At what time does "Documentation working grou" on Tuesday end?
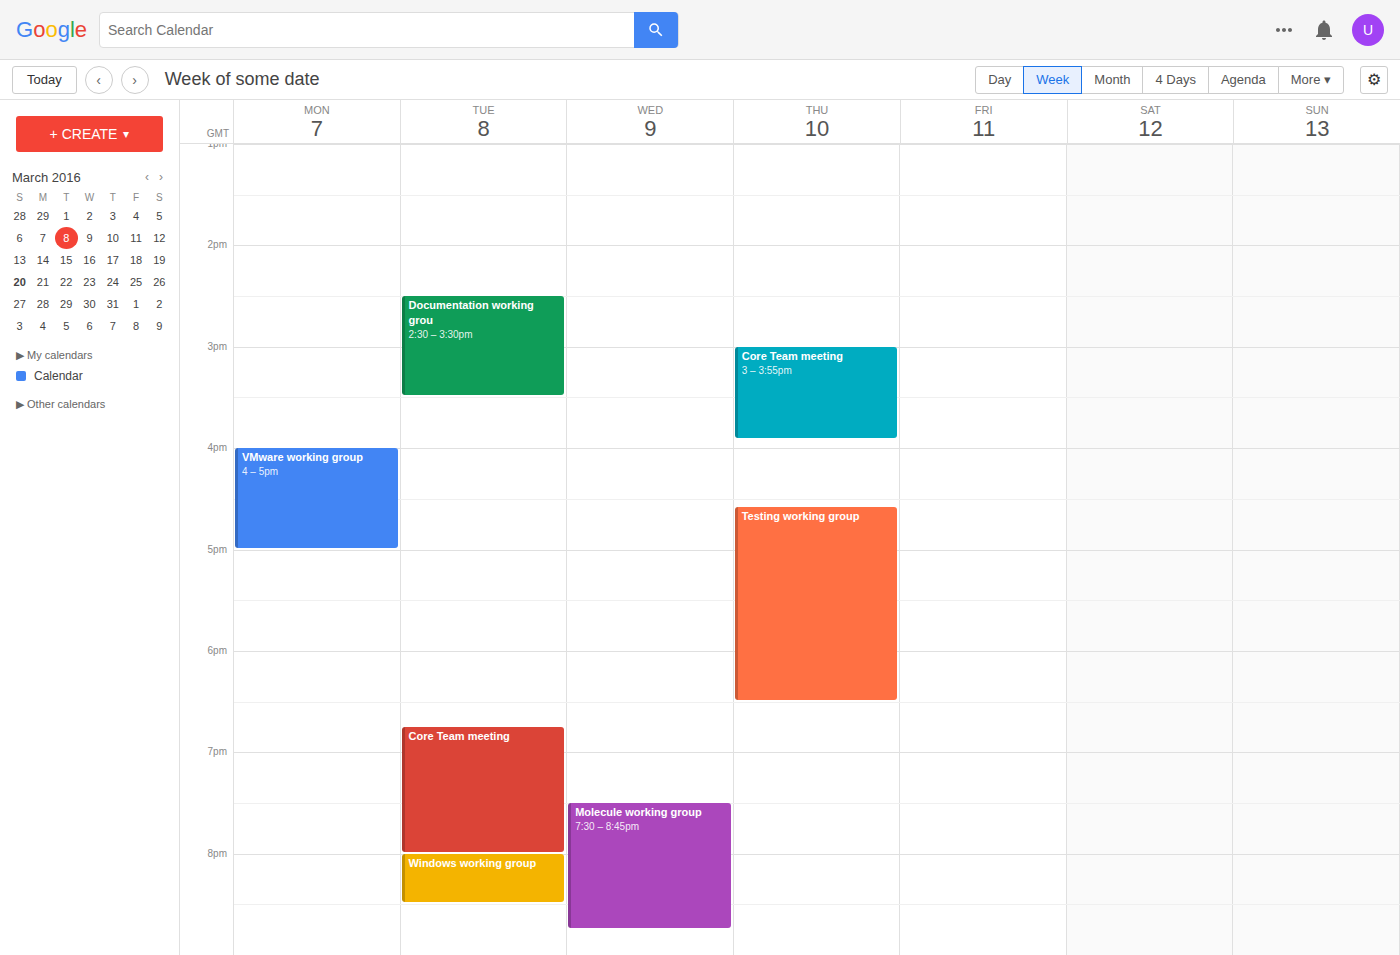
3:30 PM